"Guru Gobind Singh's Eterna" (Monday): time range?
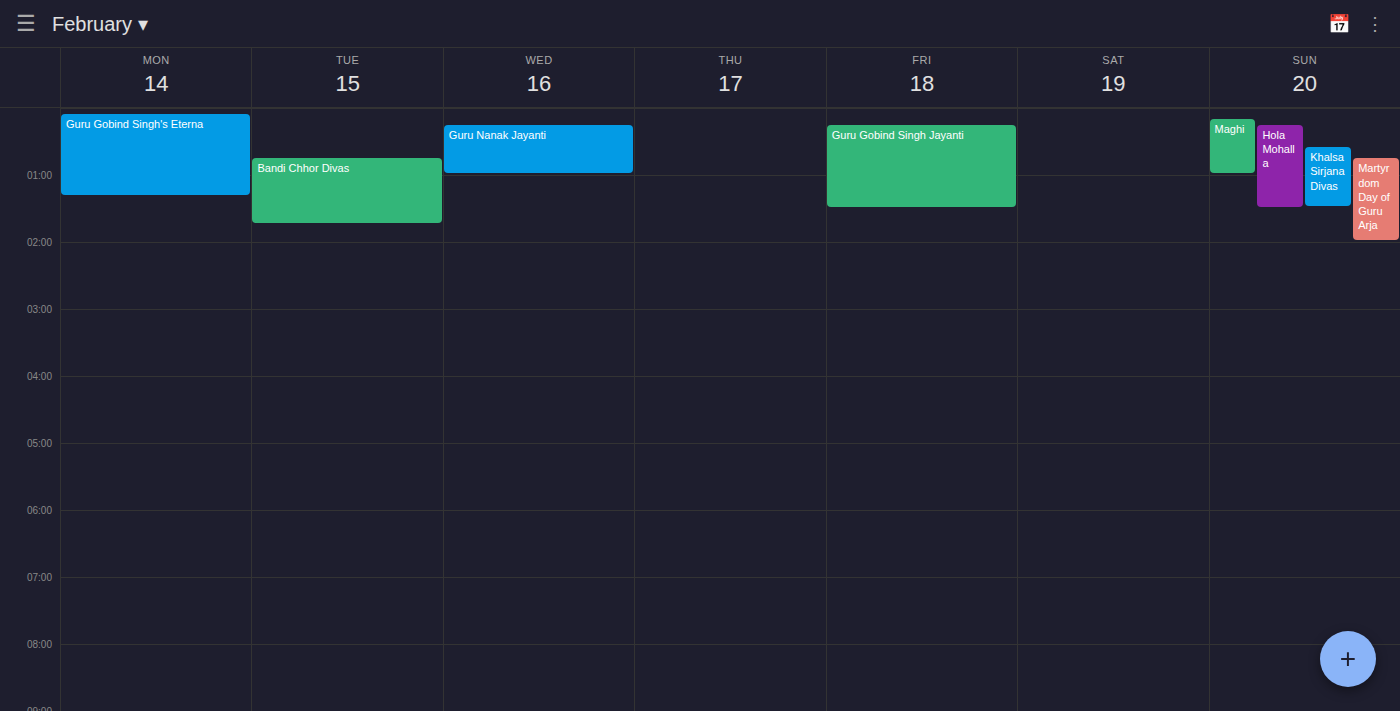
12:05 AM to 1:20 AM